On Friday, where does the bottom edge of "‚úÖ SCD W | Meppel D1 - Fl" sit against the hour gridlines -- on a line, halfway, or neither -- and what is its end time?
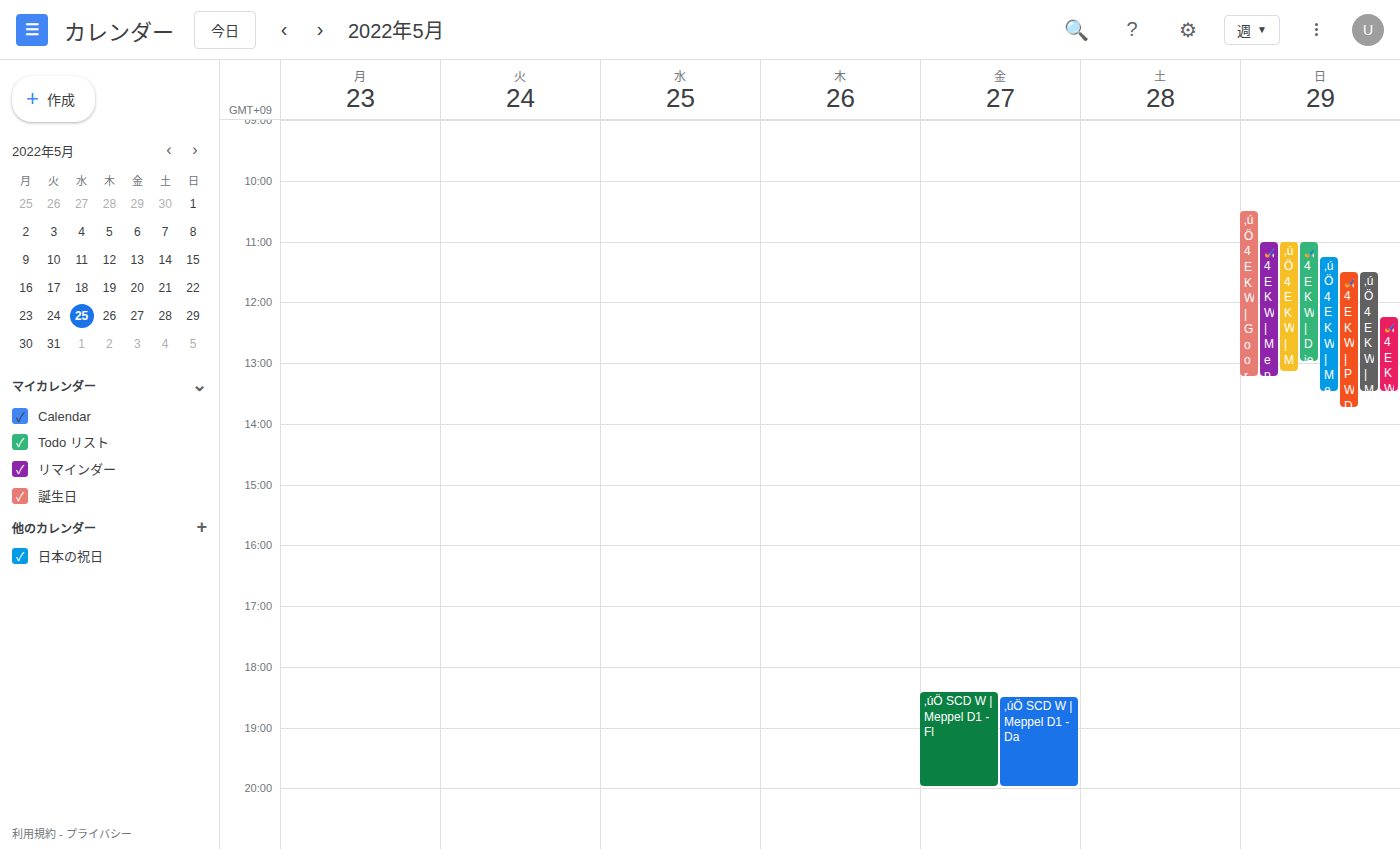
8:00 PM -- exactly on the 8 PM line.